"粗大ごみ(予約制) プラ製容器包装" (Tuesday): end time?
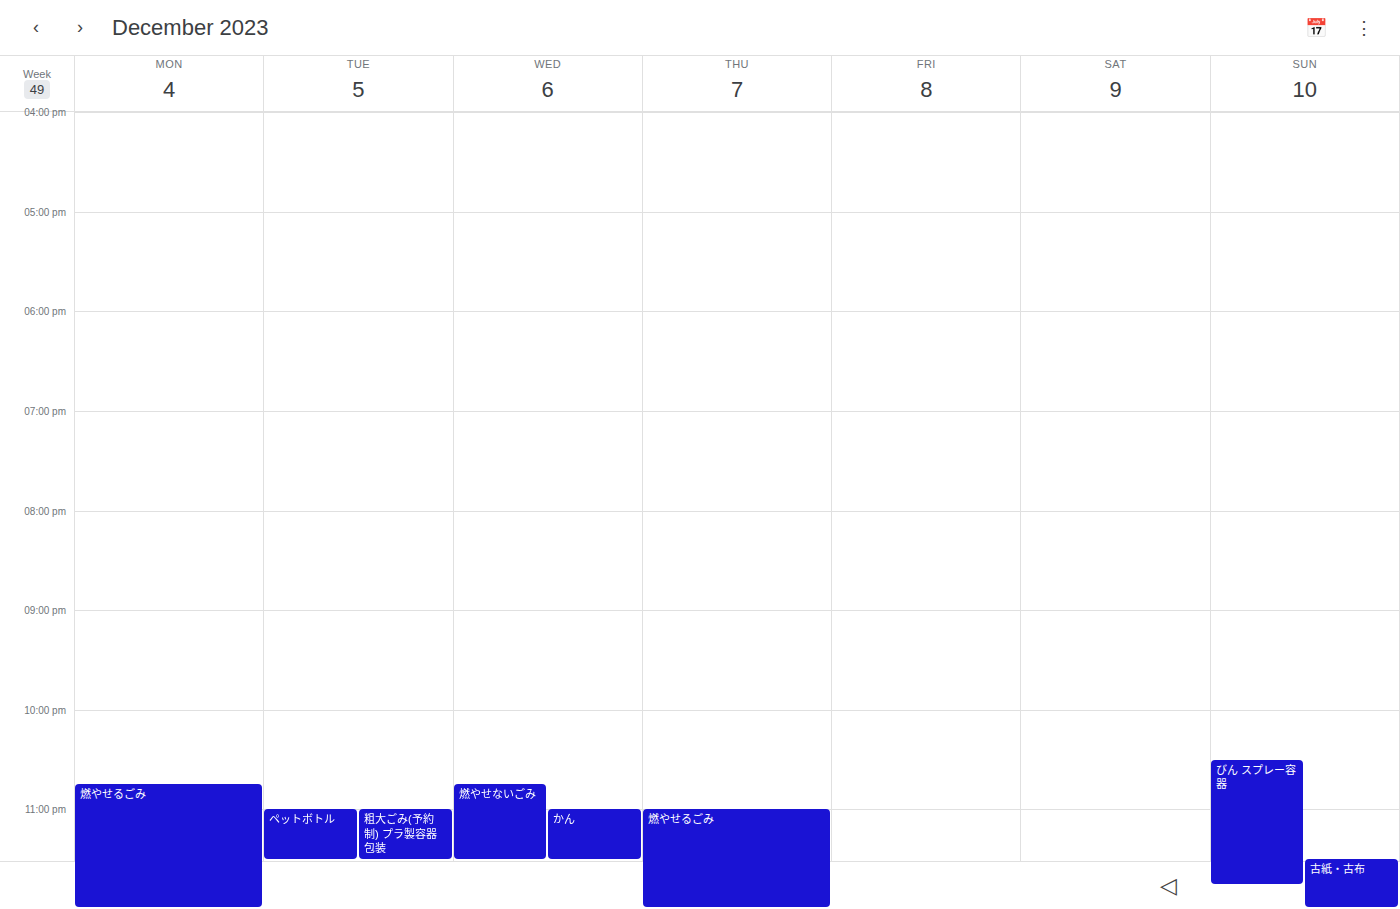
11:30 PM